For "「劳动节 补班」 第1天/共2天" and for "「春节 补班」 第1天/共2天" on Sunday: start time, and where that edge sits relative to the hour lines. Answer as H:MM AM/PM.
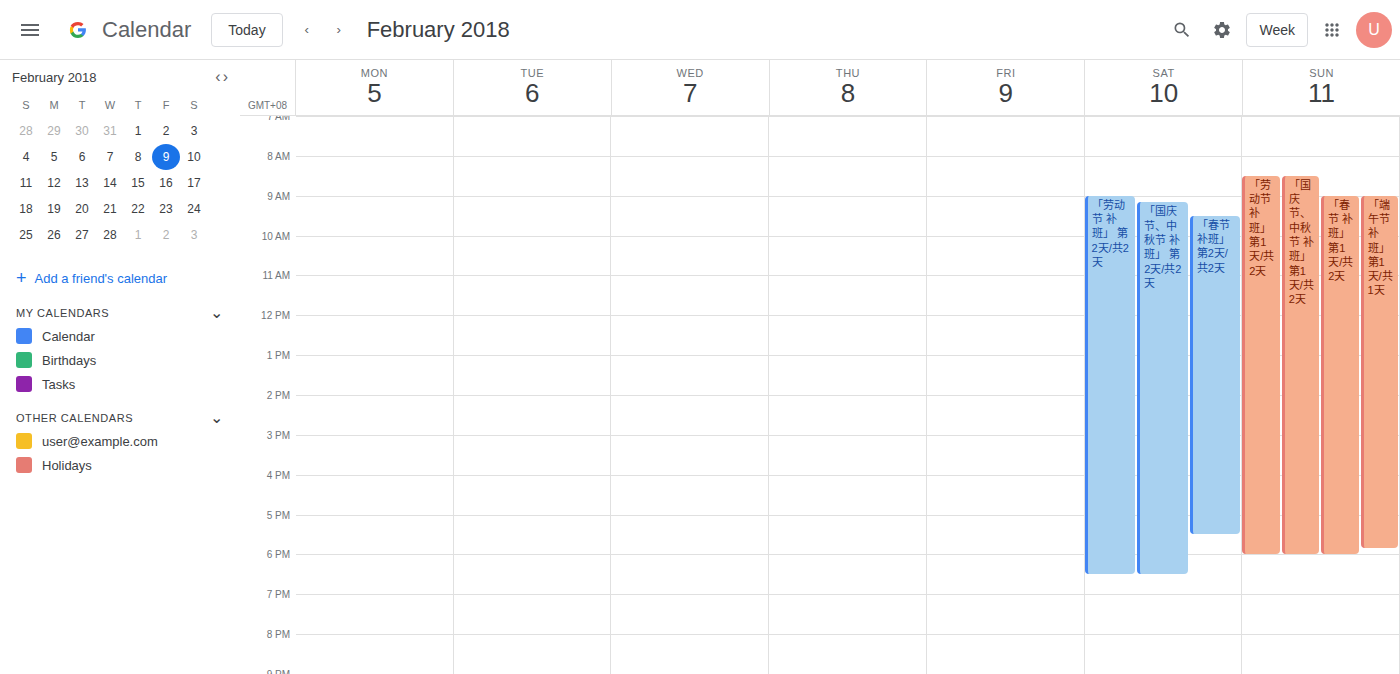
"「劳动节 补班」 第1天/共2天": 8:30 AM, halfway between the 8 AM and 9 AM lines. "「春节 补班」 第1天/共2天": 9:00 AM, exactly on the 9 AM line.